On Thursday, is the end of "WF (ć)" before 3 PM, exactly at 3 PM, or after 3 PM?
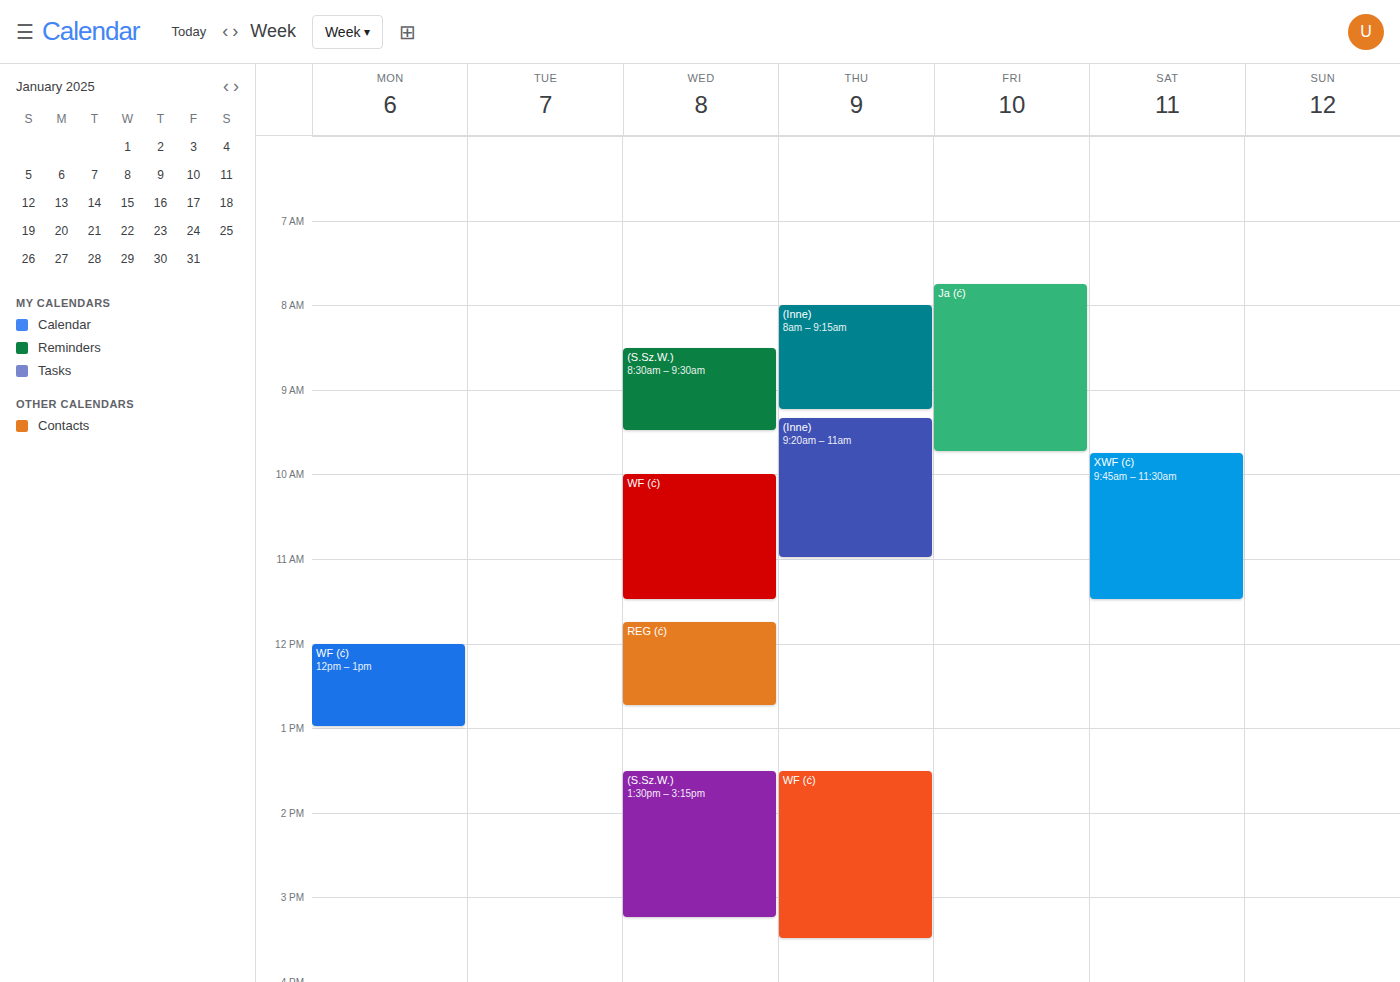
3:30 PM -- after 3 PM, 30 minutes below the 3 PM line.